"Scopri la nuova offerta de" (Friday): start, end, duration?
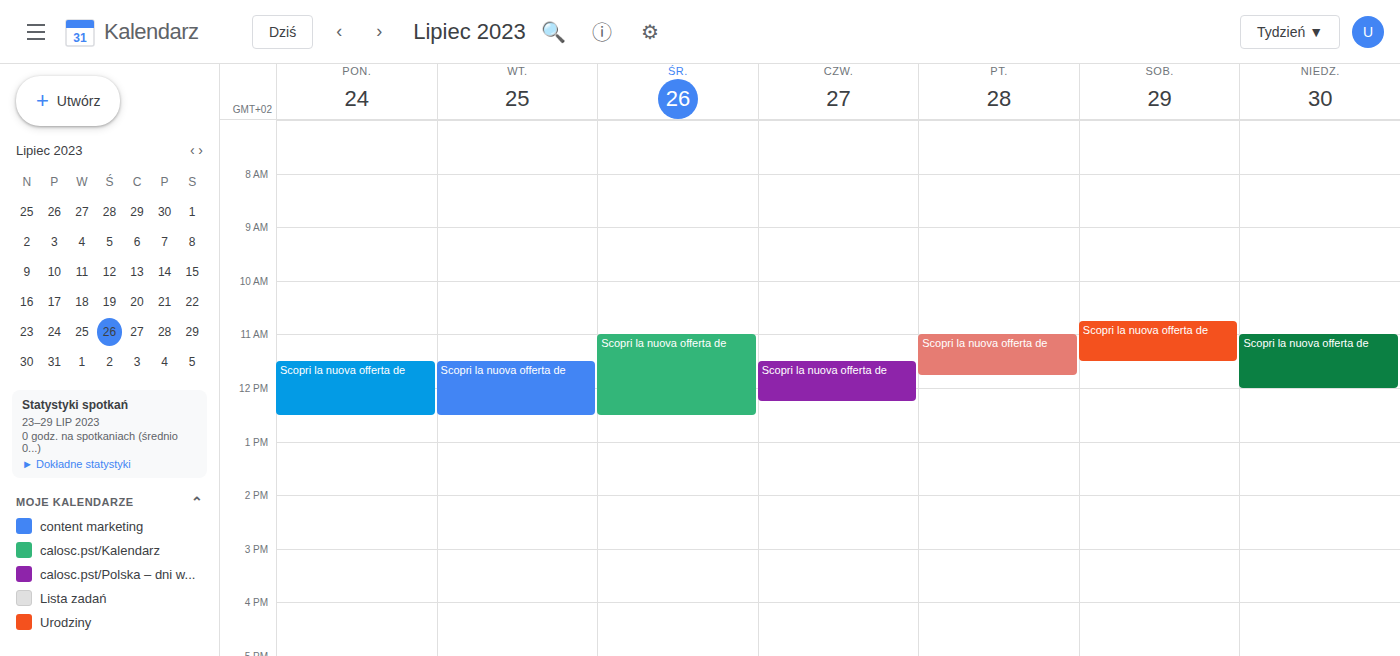
11:00 AM to 11:45 AM, 45 minutes